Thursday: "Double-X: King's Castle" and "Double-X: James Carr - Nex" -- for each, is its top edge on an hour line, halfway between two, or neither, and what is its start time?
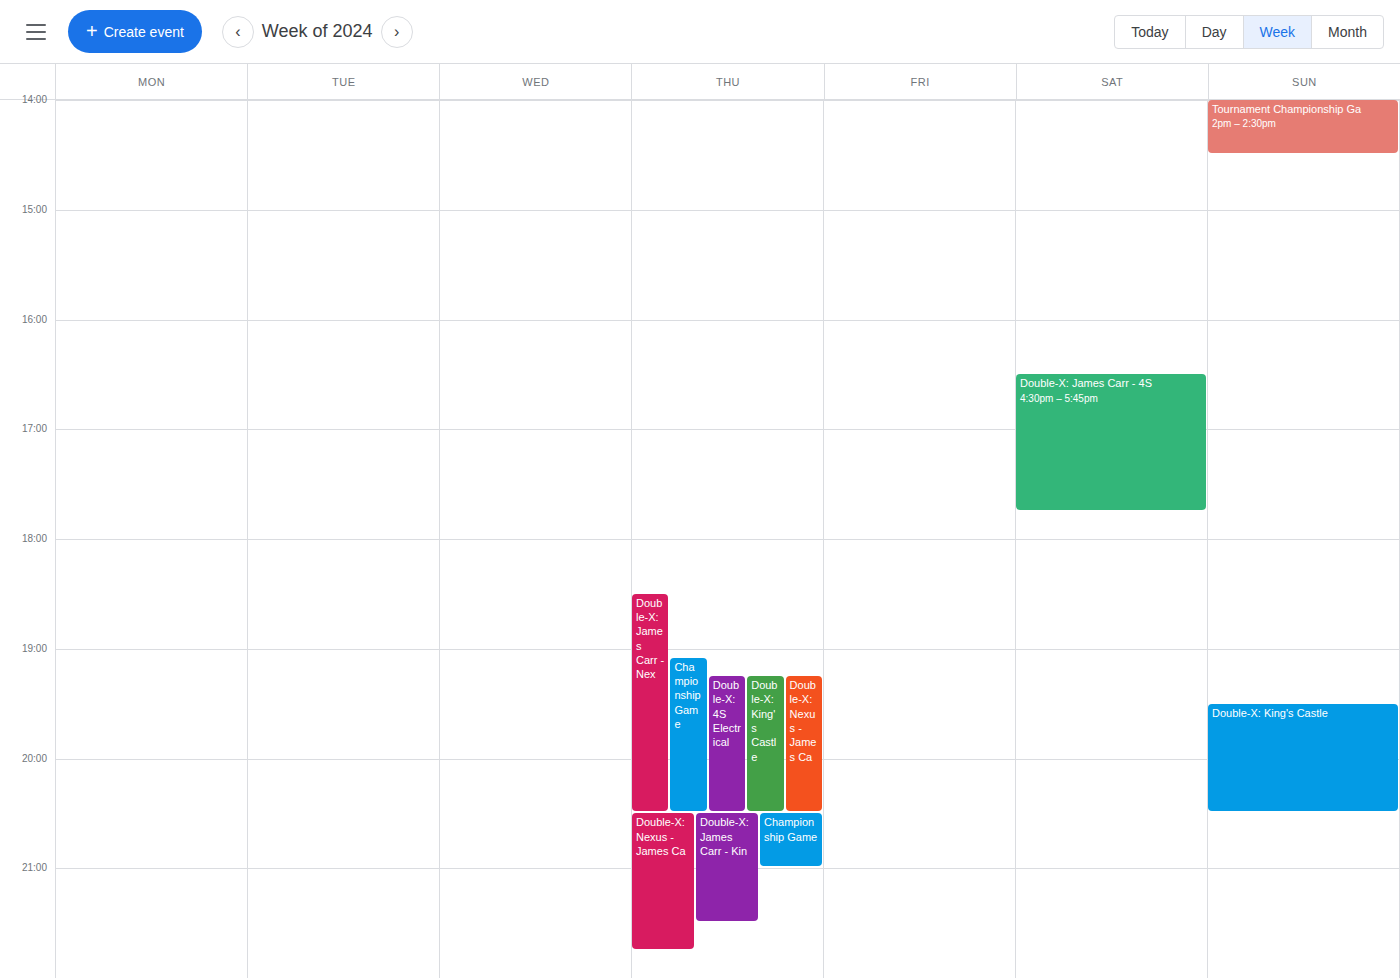
"Double-X: King's Castle": 7:15 PM, neither: a quarter of the way from the 7 PM line to the 8 PM line. "Double-X: James Carr - Nex": 6:30 PM, halfway between the 6 PM and 7 PM lines.